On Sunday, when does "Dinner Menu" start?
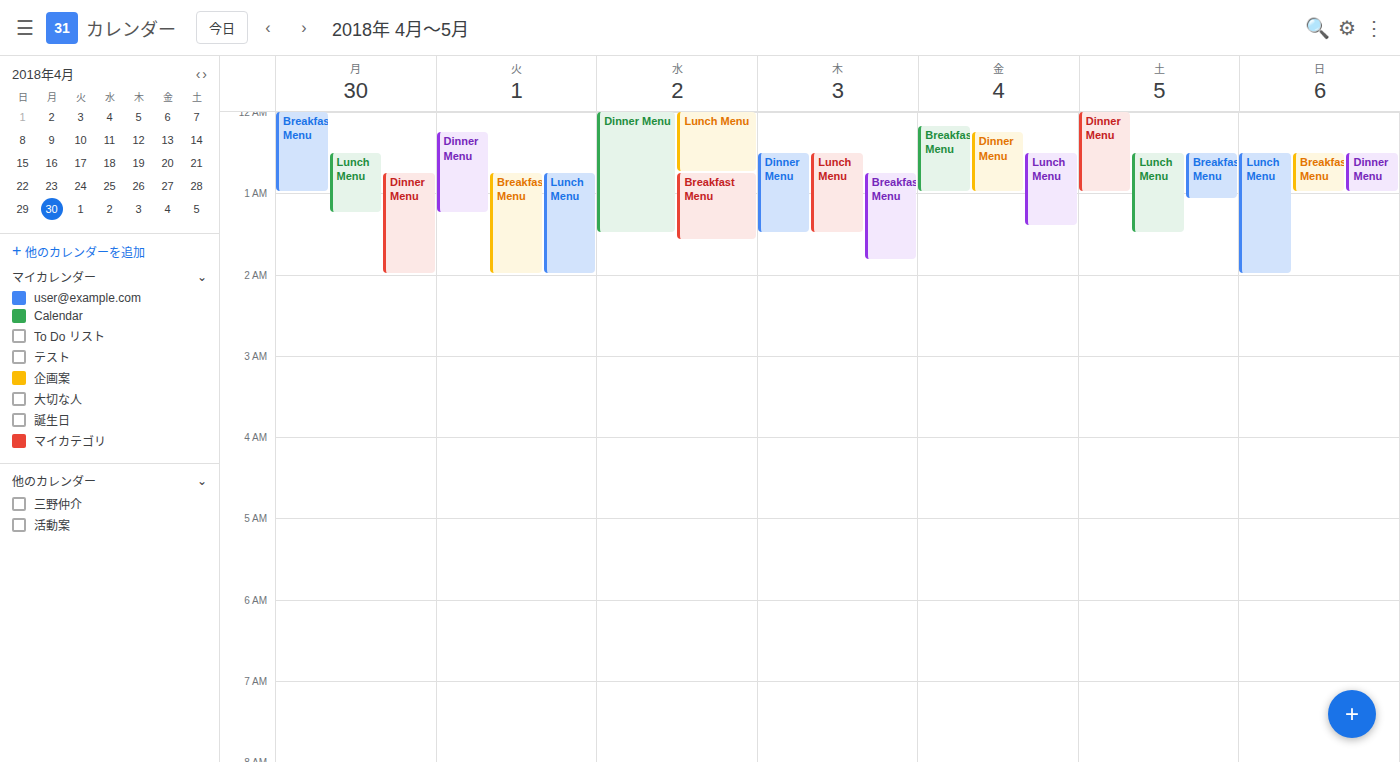
12:30 AM